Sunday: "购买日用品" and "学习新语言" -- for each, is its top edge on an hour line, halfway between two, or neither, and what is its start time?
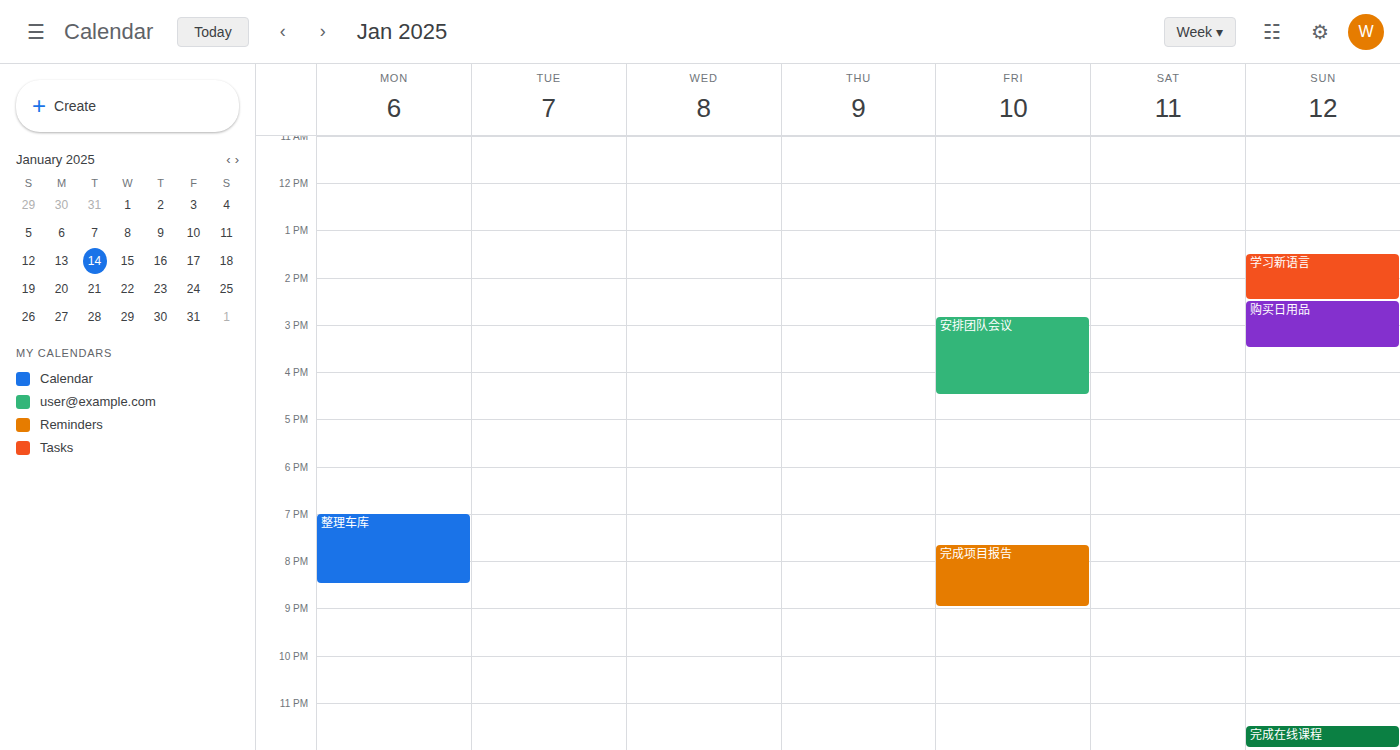
"购买日用品": 2:30 PM, halfway between the 2 PM and 3 PM lines. "学习新语言": 1:30 PM, halfway between the 1 PM and 2 PM lines.